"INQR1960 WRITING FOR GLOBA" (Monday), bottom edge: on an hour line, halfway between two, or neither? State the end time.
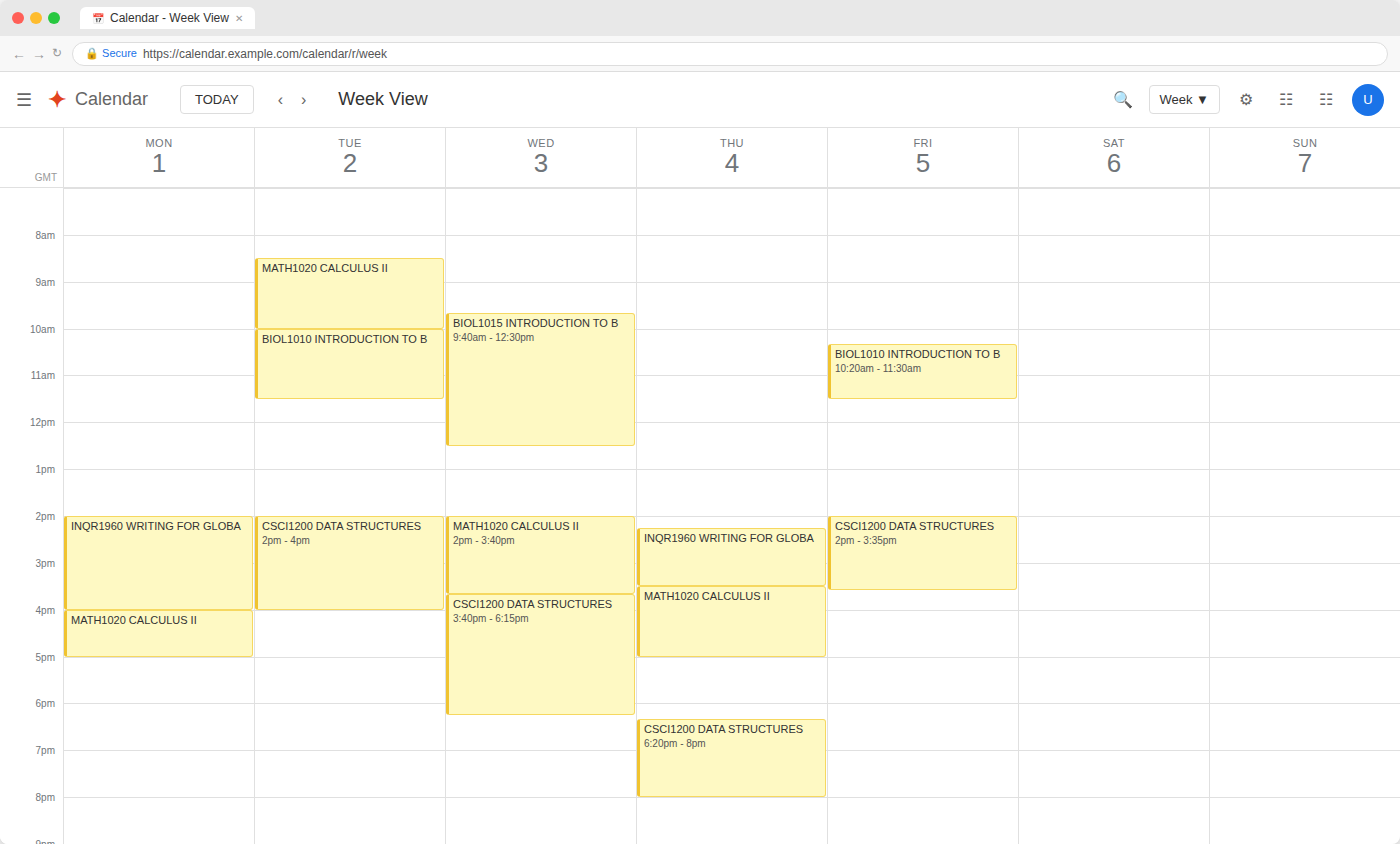
4:00 PM -- exactly on the 4 PM line.